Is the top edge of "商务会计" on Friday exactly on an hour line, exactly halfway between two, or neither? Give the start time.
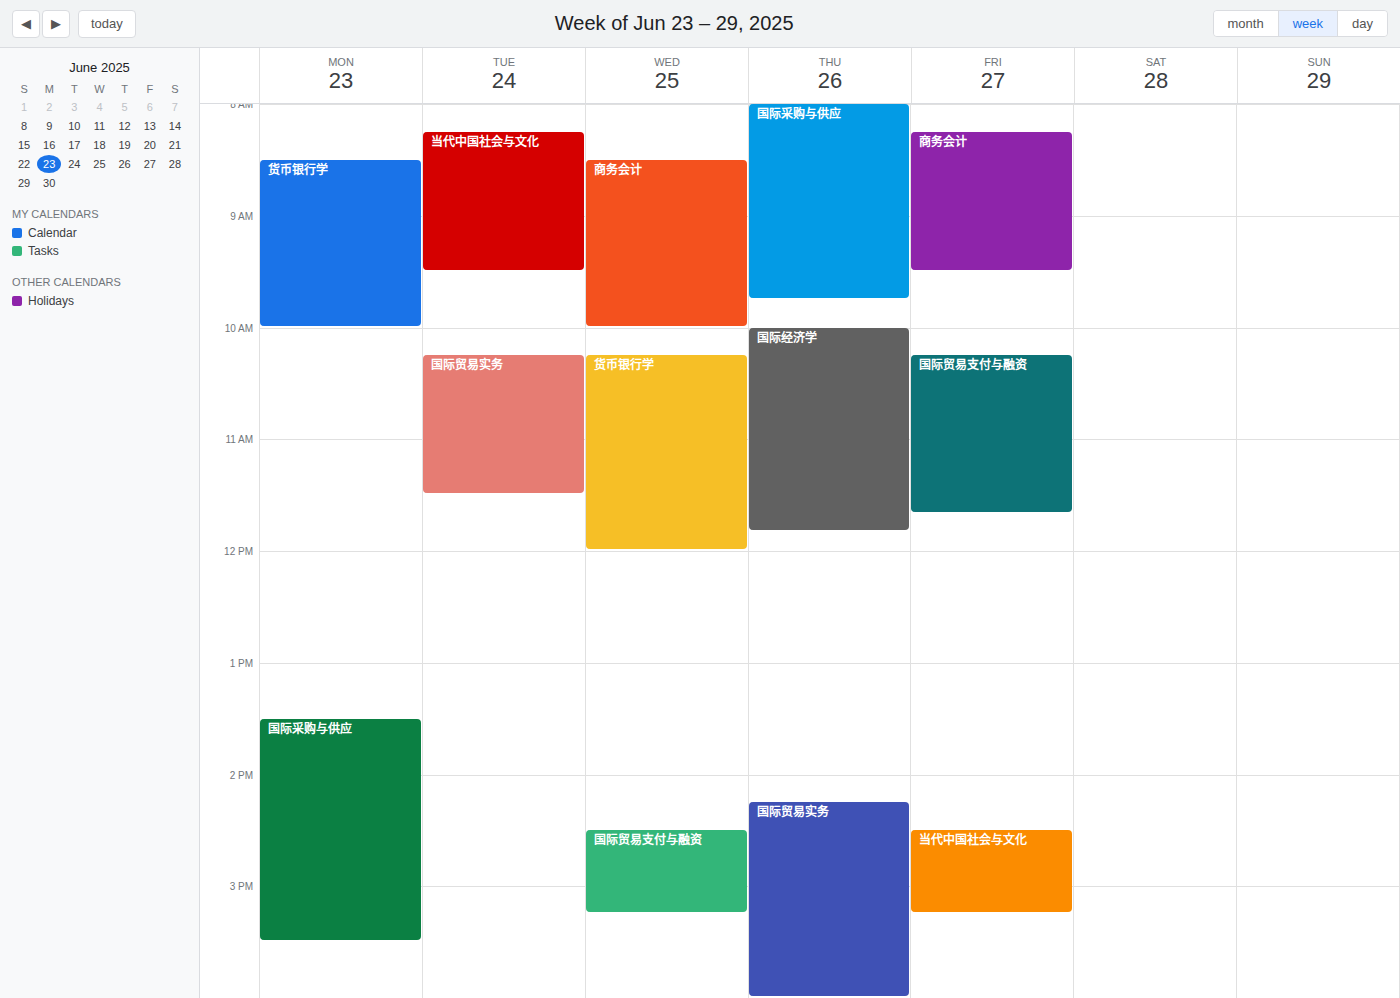
8:15 AM -- neither: a quarter of the way from the 8 AM line to the 9 AM line.